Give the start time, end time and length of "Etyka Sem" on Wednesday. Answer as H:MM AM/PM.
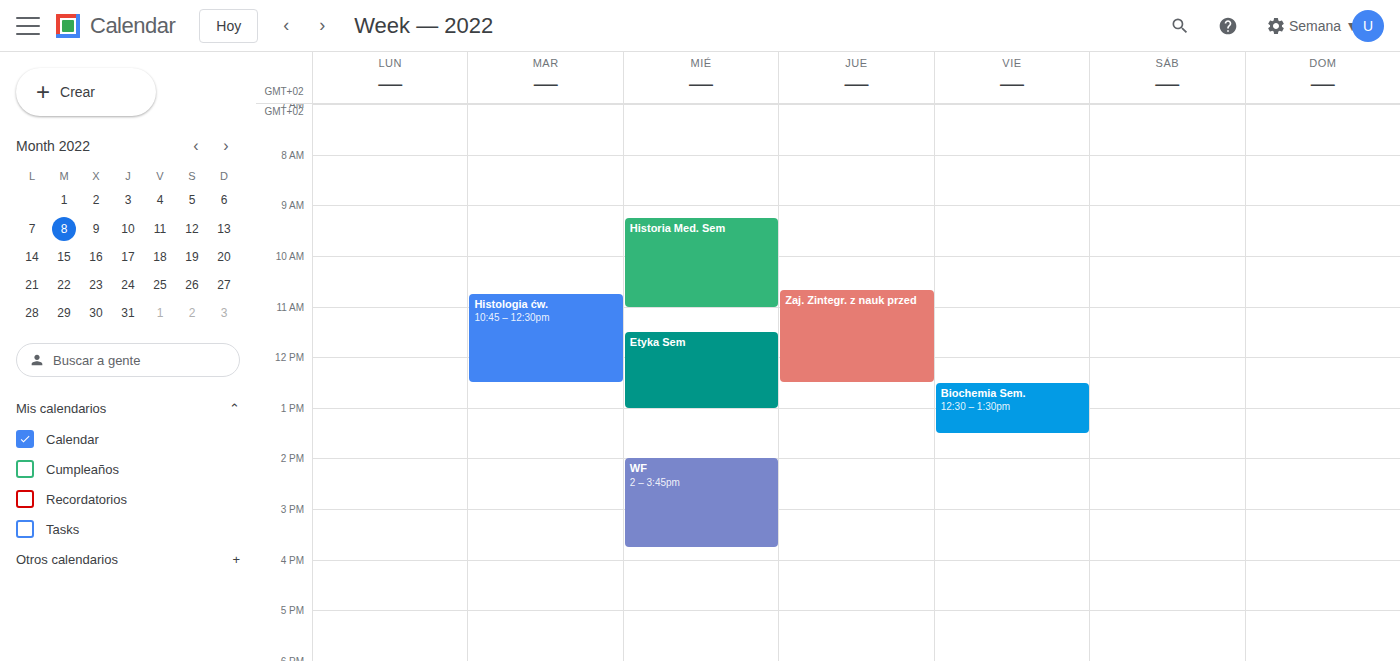
11:30 AM to 1:00 PM, 1 hour 30 minutes